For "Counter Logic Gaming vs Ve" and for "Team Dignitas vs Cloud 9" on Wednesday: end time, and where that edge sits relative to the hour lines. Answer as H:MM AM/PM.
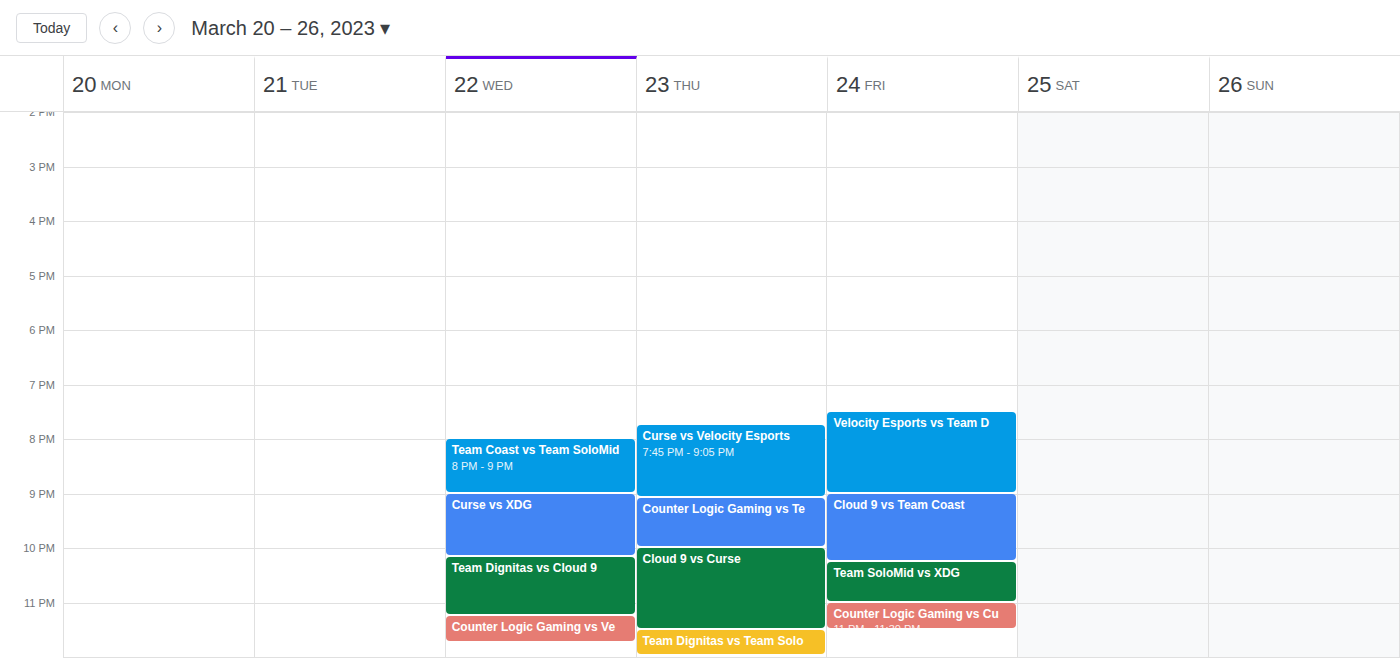
"Counter Logic Gaming vs Ve": 11:45 PM, neither: three quarters of the way from the 11 PM line to the 12 AM line. "Team Dignitas vs Cloud 9": 11:15 PM, neither: a quarter of the way from the 11 PM line to the 12 AM line.